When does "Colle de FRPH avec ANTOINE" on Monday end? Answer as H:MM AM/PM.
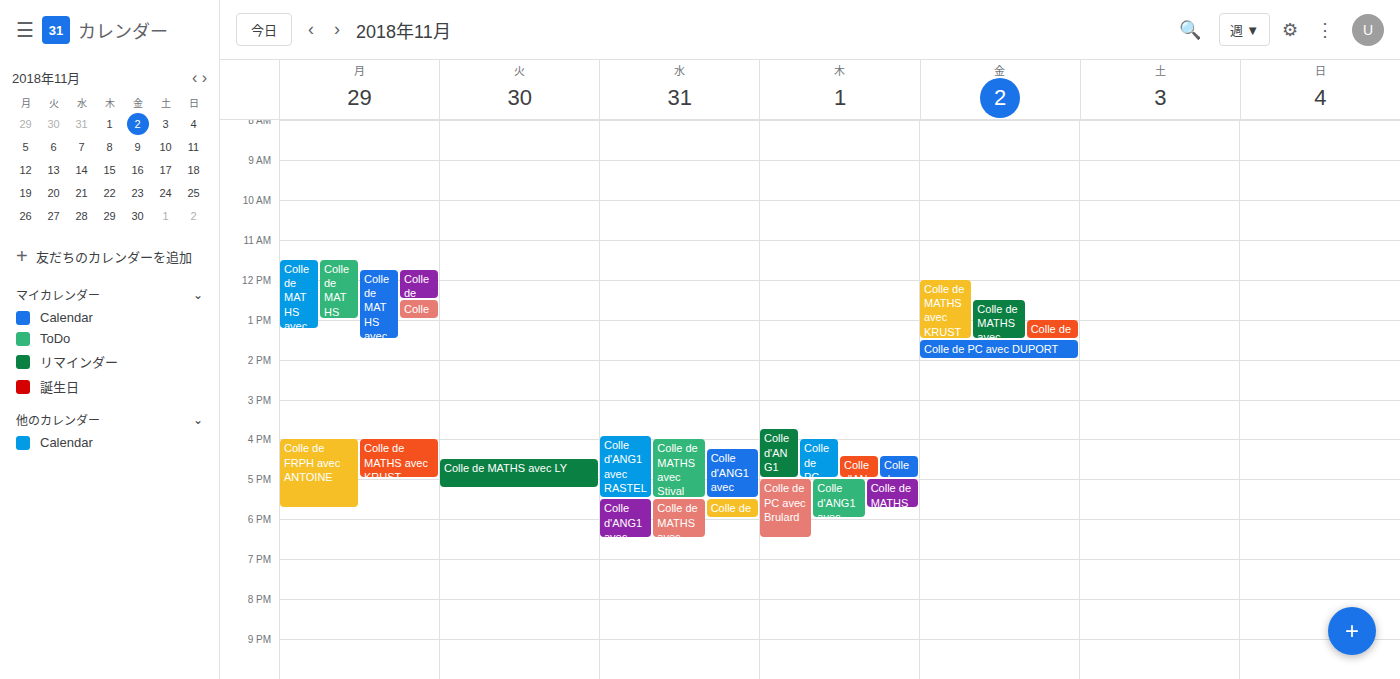
5:45 PM